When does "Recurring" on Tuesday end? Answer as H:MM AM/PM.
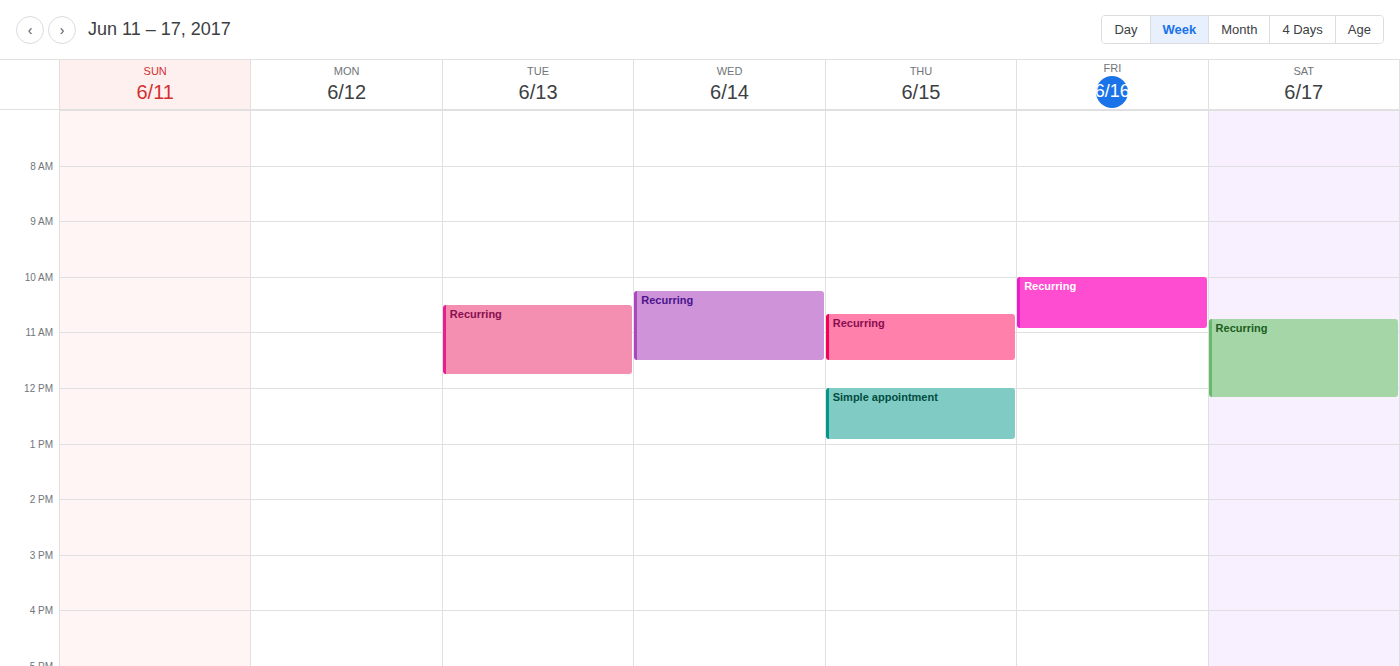
11:45 AM